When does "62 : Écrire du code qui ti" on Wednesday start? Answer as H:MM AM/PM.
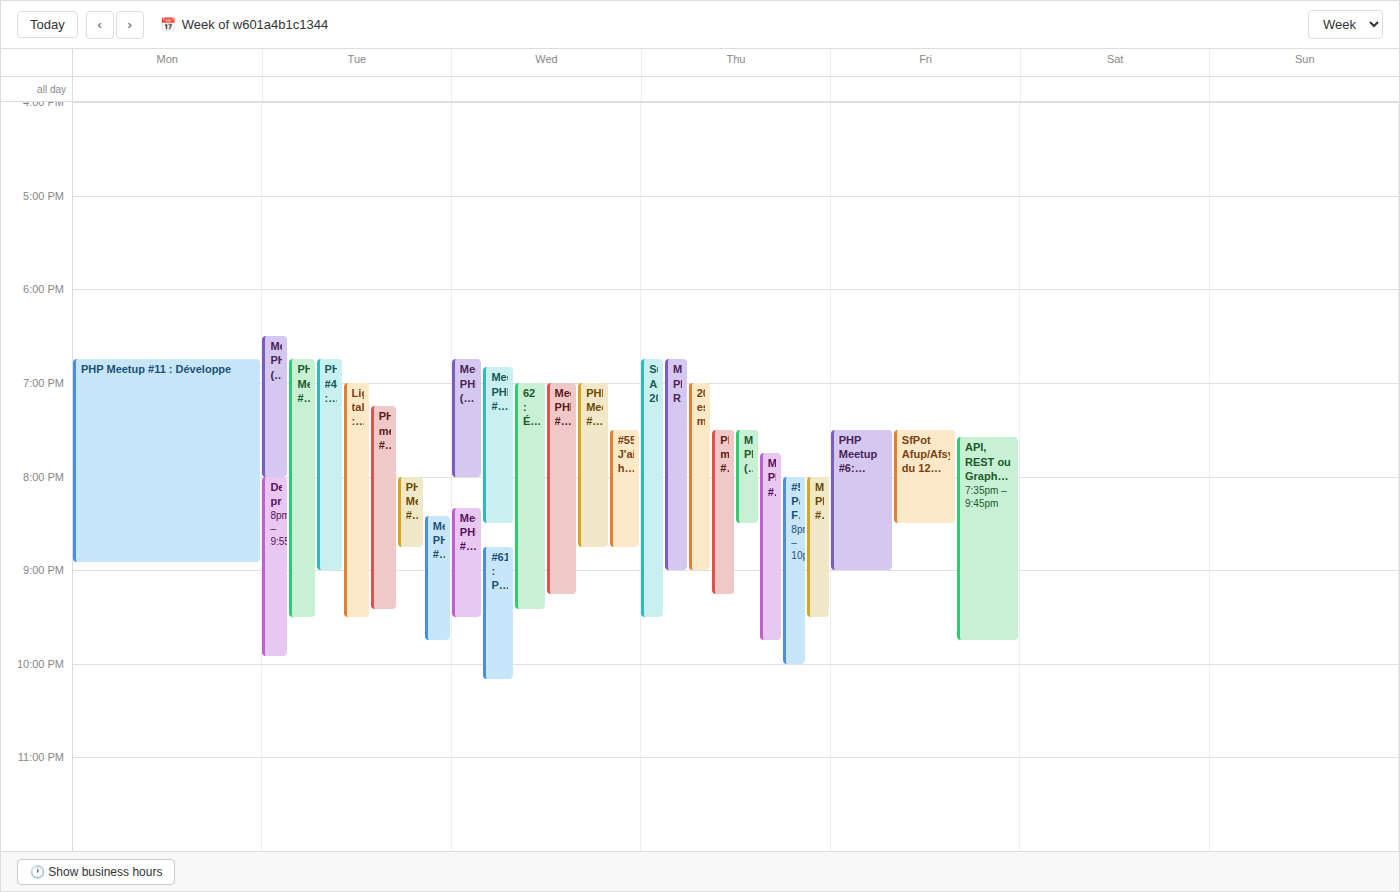
7:00 PM